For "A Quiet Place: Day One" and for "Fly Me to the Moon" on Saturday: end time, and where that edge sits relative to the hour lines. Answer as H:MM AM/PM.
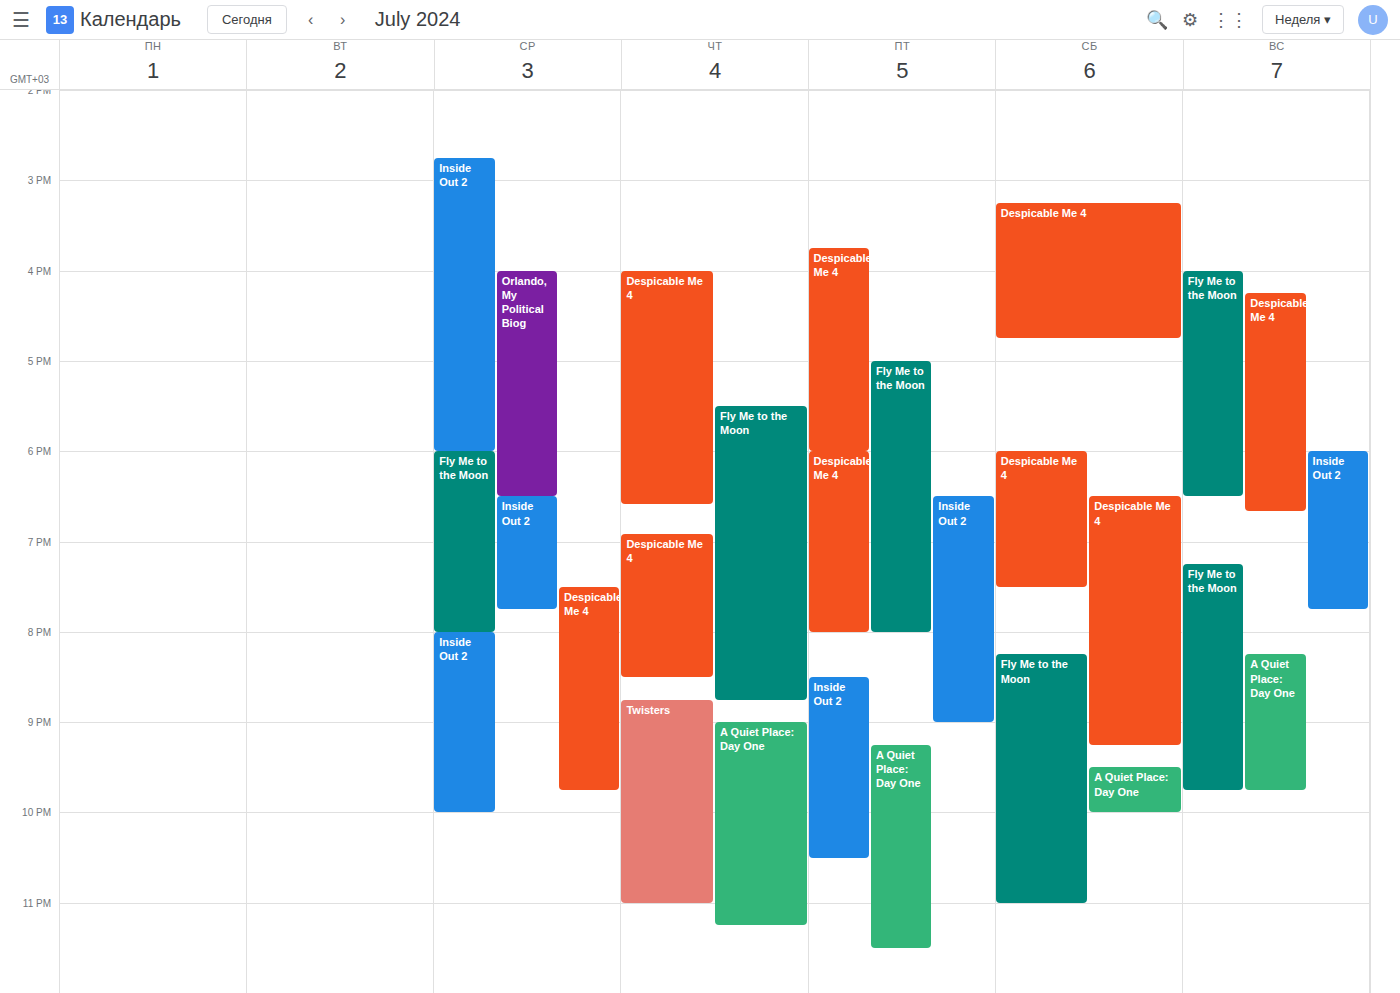
"A Quiet Place: Day One": 10:00 PM, exactly on the 10 PM line. "Fly Me to the Moon": 11:00 PM, exactly on the 11 PM line.